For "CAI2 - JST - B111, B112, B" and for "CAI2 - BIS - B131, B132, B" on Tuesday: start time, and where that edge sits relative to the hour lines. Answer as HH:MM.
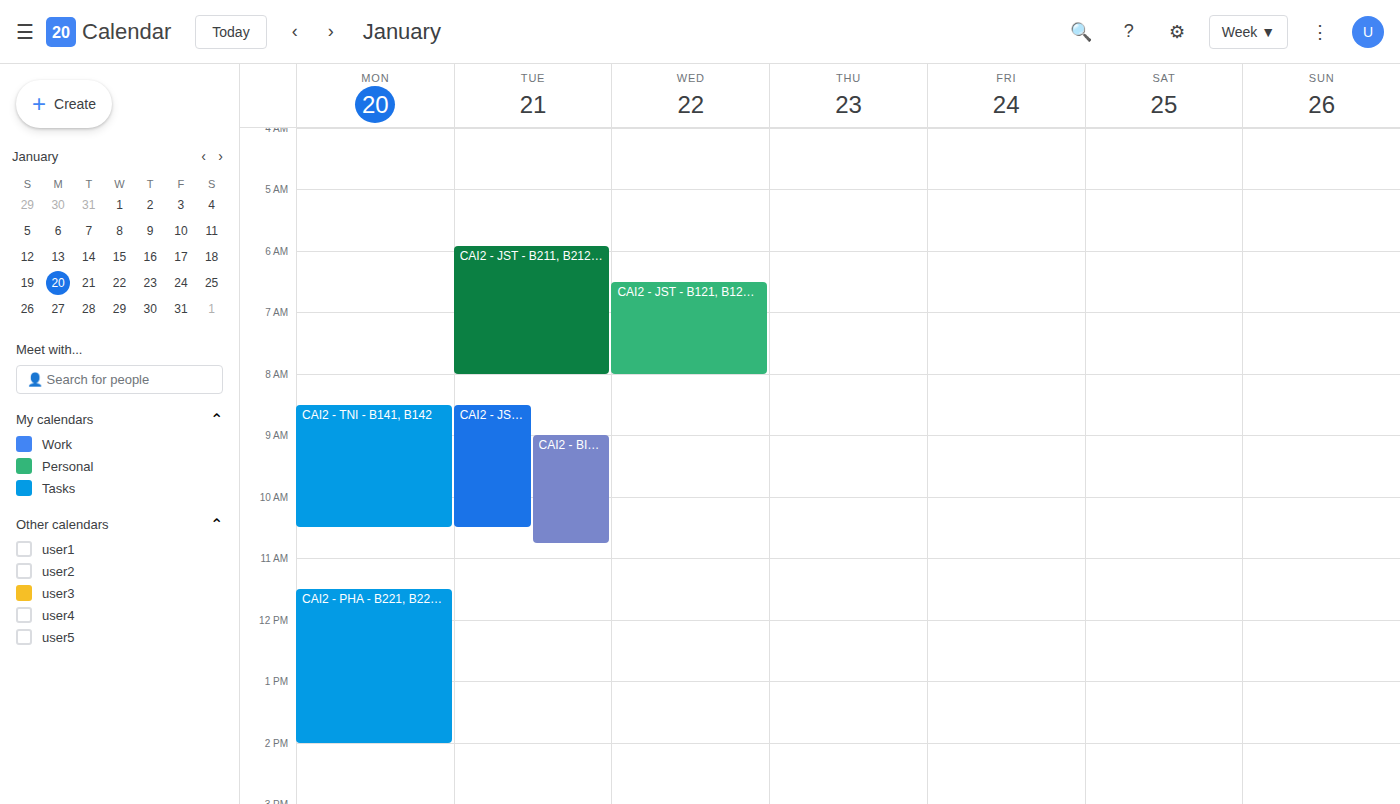
"CAI2 - JST - B111, B112, B": 08:30, halfway between the 08:00 and 09:00 lines. "CAI2 - BIS - B131, B132, B": 09:00, exactly on the 09:00 line.